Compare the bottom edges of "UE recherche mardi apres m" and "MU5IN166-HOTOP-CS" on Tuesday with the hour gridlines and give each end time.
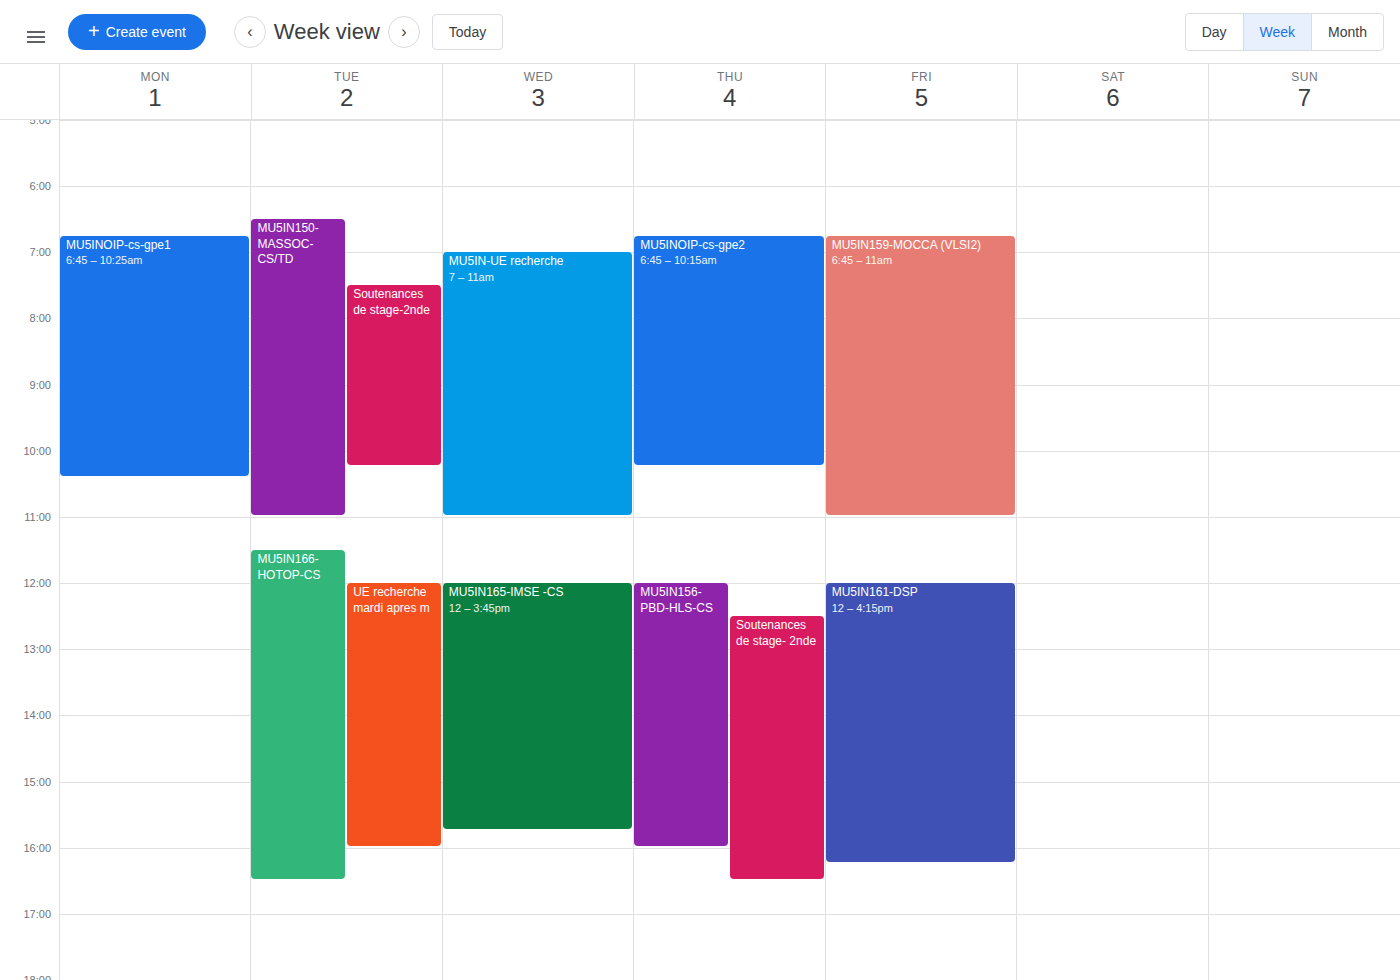
"UE recherche mardi apres m": 4:00 PM, exactly on the 4 PM line. "MU5IN166-HOTOP-CS": 4:30 PM, halfway between the 4 PM and 5 PM lines.